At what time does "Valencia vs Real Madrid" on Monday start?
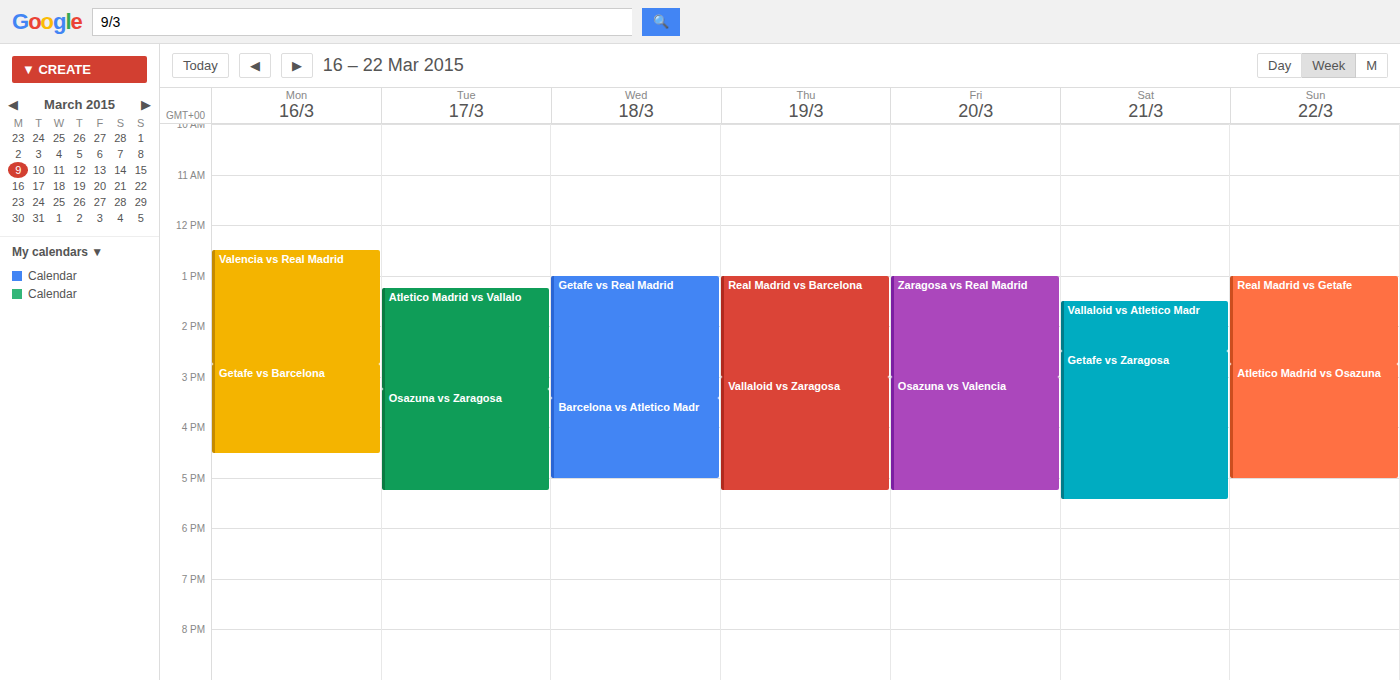
12:30 PM